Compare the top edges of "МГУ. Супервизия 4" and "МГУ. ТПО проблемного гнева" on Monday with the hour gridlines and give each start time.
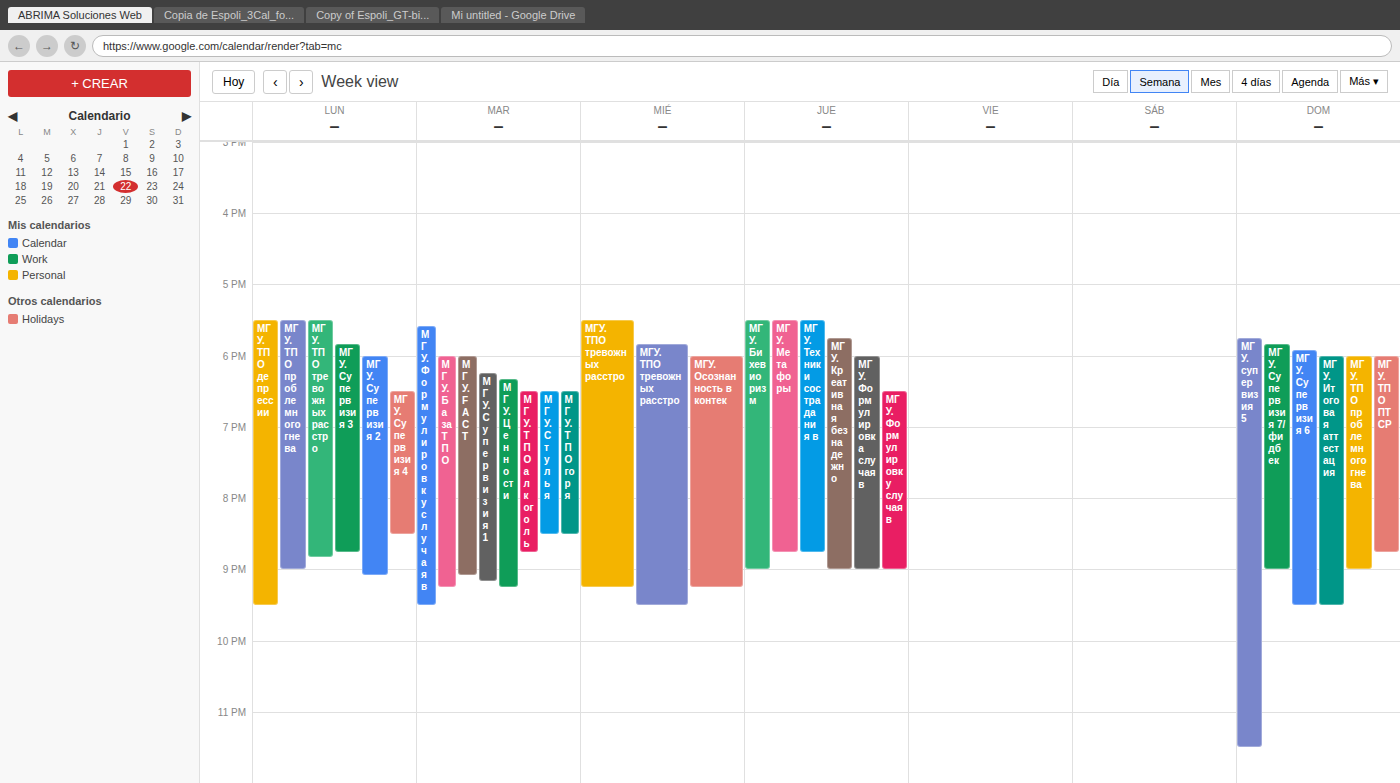
"МГУ. Супервизия 4": 6:30 PM, halfway between the 6 PM and 7 PM lines. "МГУ. ТПО проблемного гнева": 5:30 PM, halfway between the 5 PM and 6 PM lines.